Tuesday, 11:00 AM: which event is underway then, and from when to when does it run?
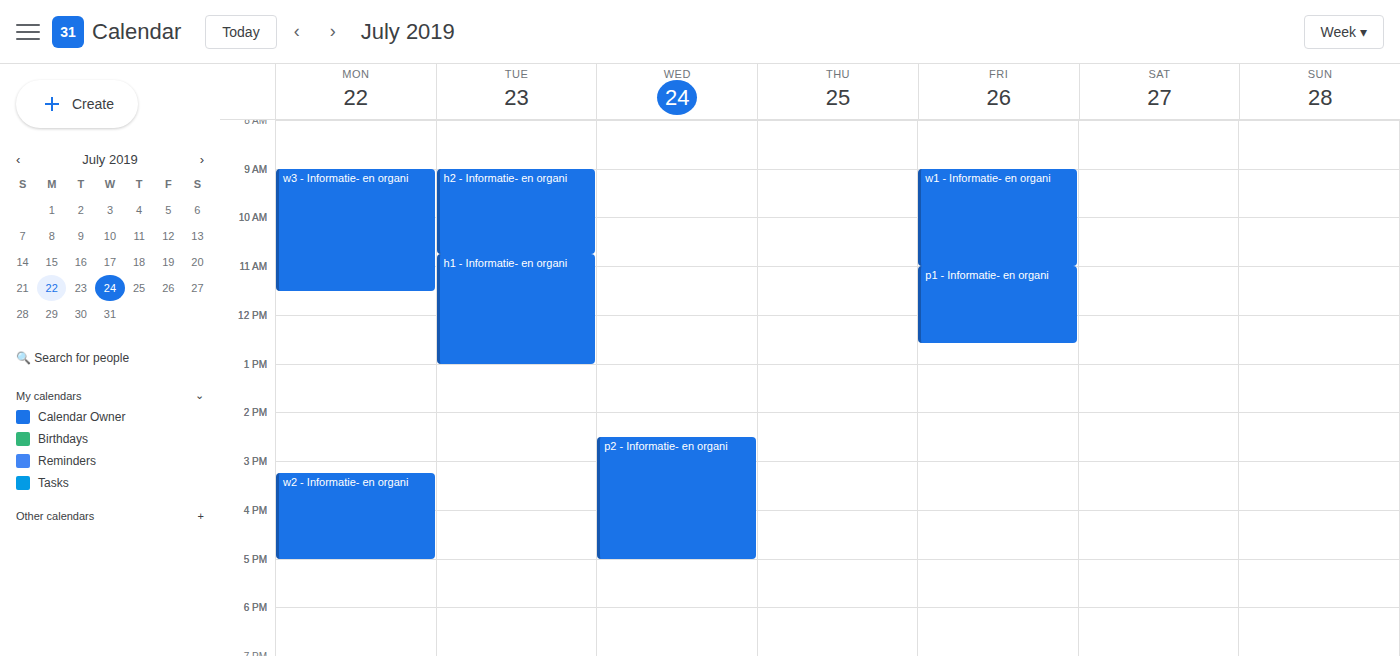
"h1 - Informatie- en organi", 10:45 AM to 1:00 PM